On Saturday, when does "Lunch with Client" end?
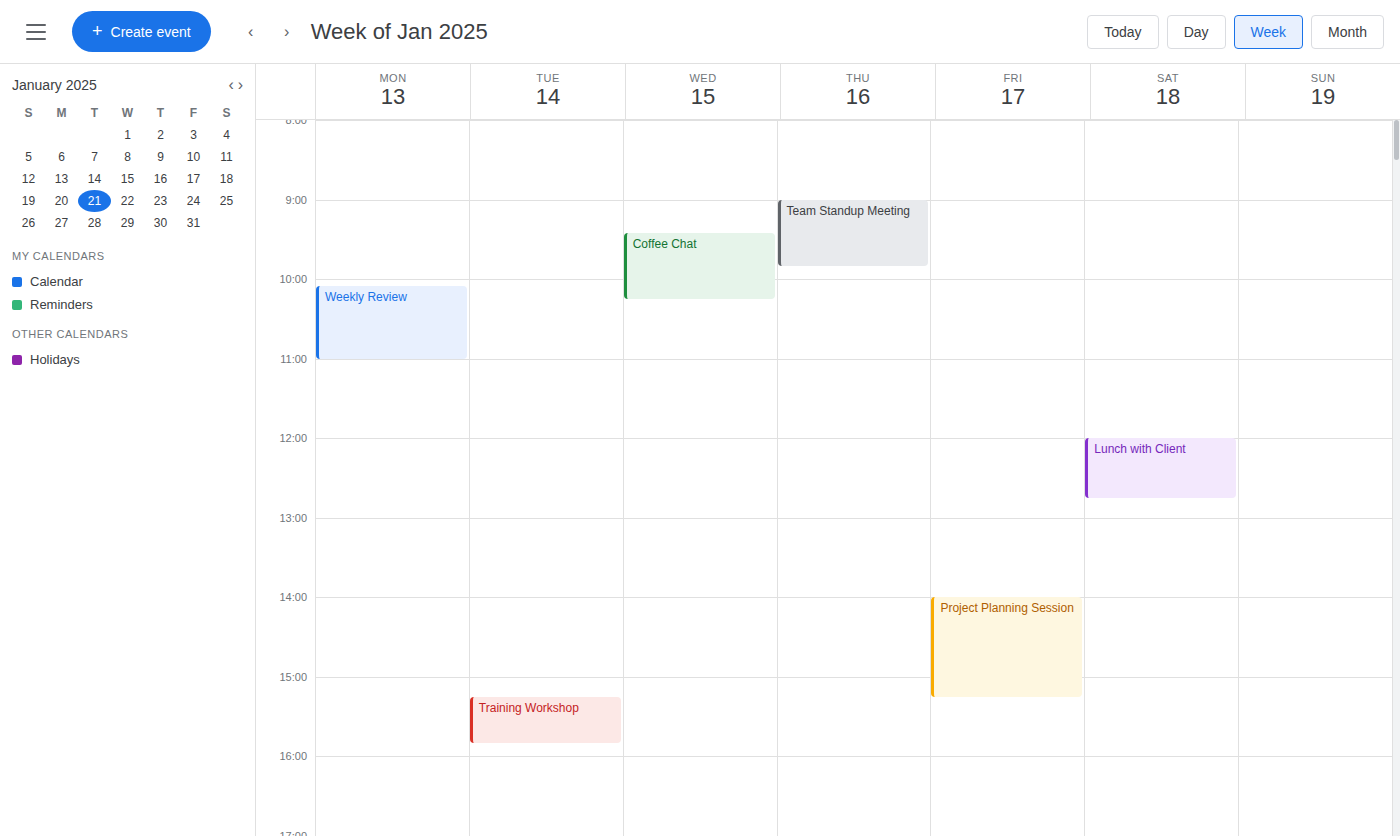
12:45